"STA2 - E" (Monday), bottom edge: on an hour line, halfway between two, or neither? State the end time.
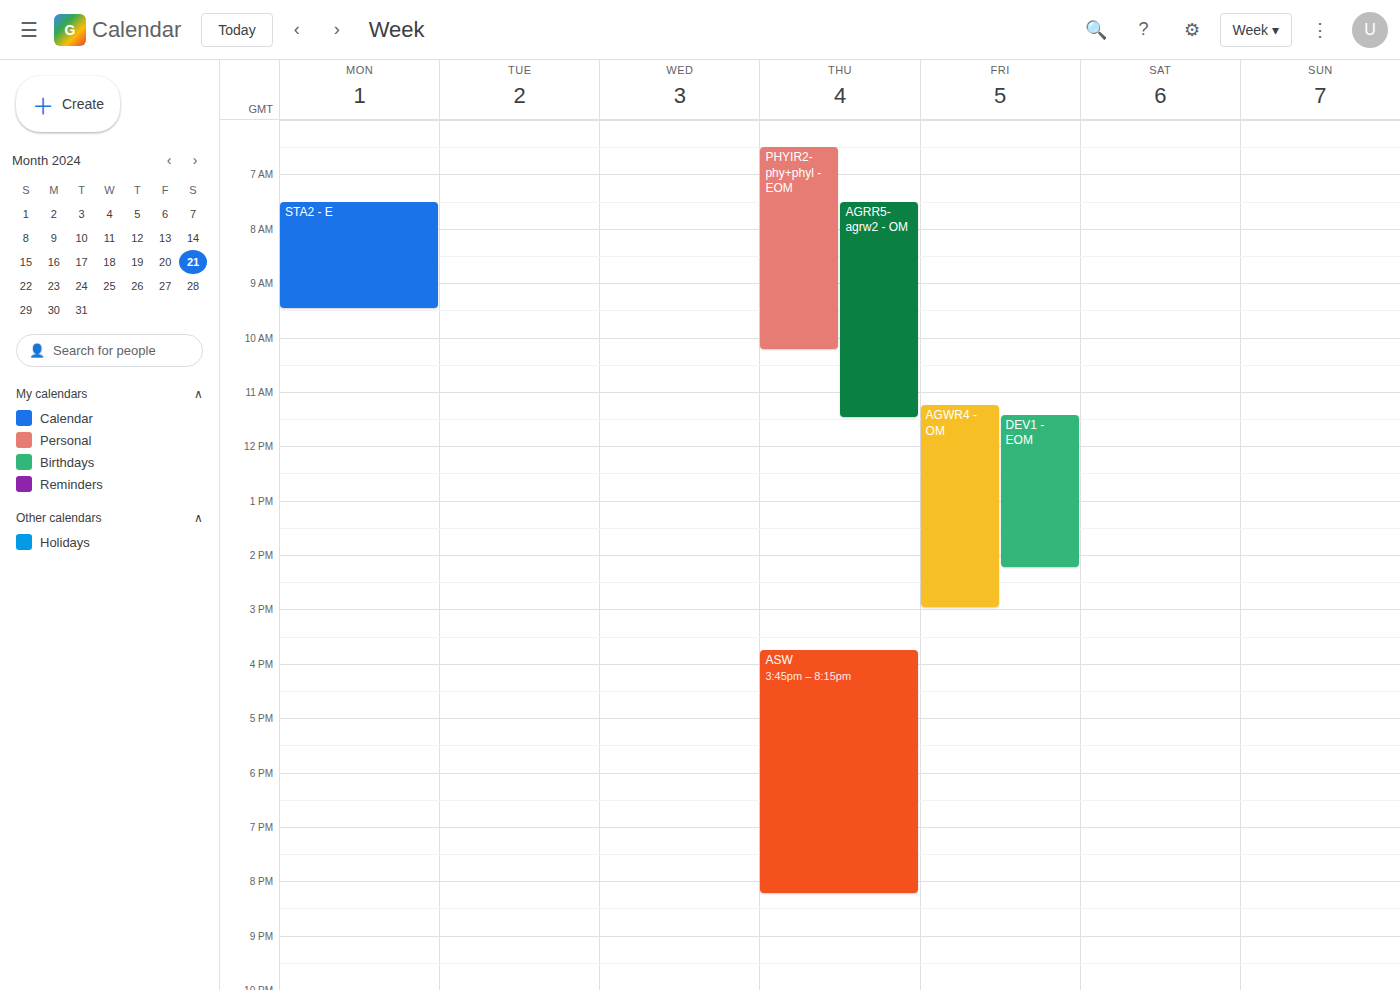
9:30 AM -- halfway between the 9 AM and 10 AM lines.